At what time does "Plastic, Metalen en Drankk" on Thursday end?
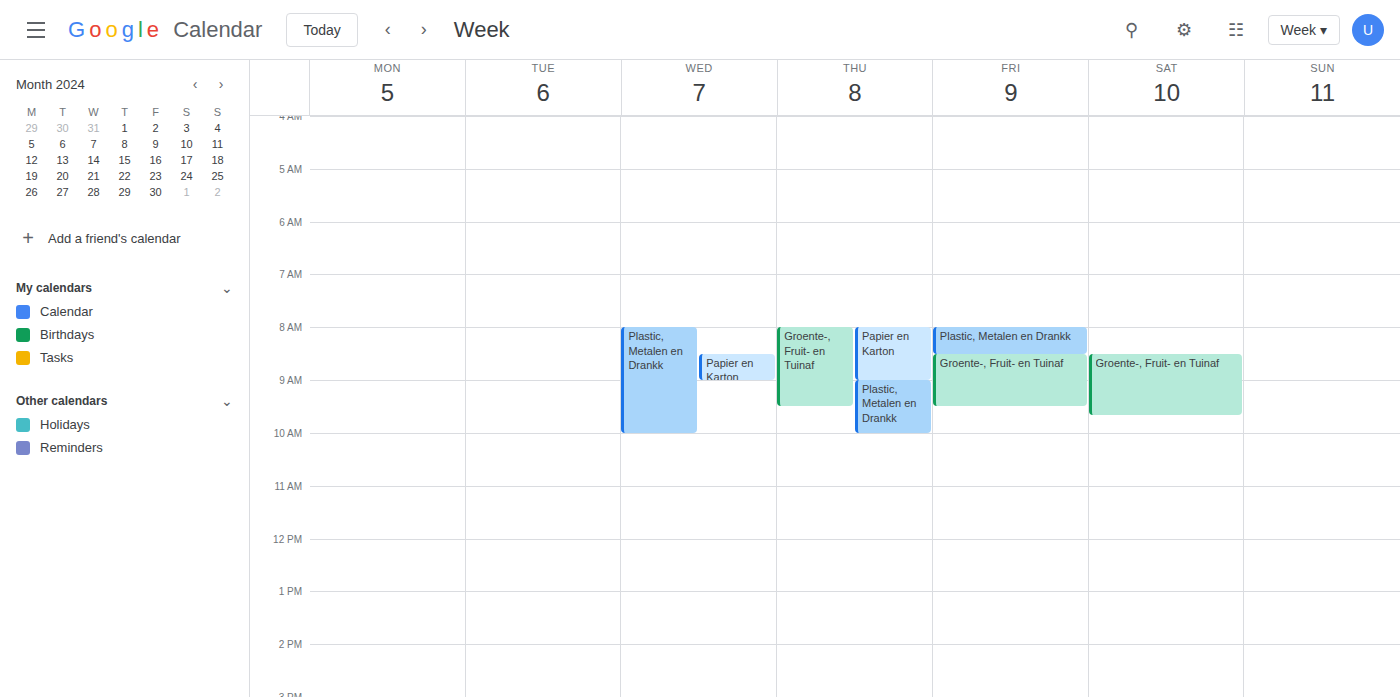
10:00 AM